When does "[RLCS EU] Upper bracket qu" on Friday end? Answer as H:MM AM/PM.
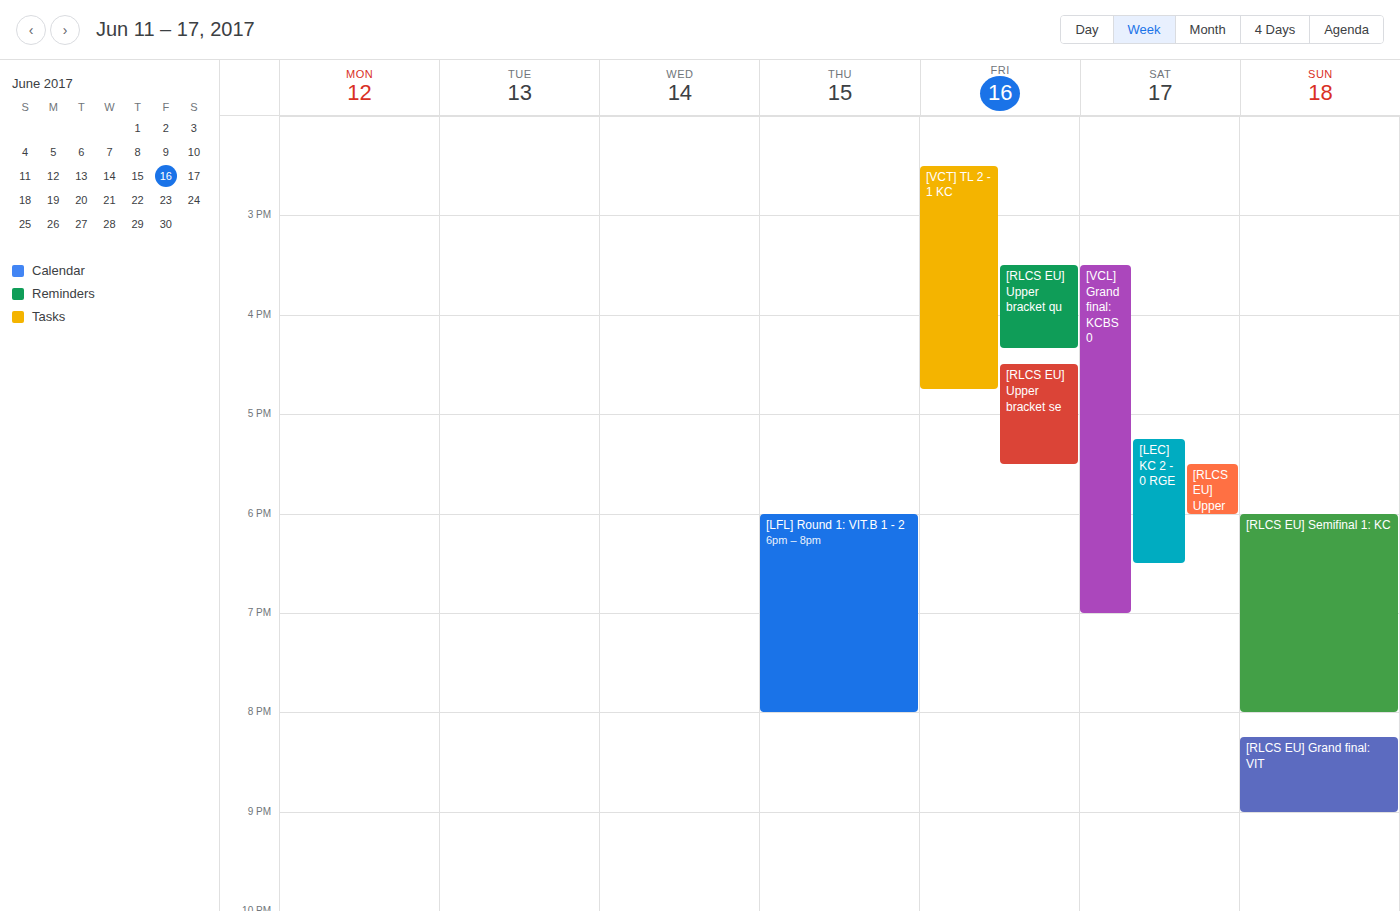
4:20 PM